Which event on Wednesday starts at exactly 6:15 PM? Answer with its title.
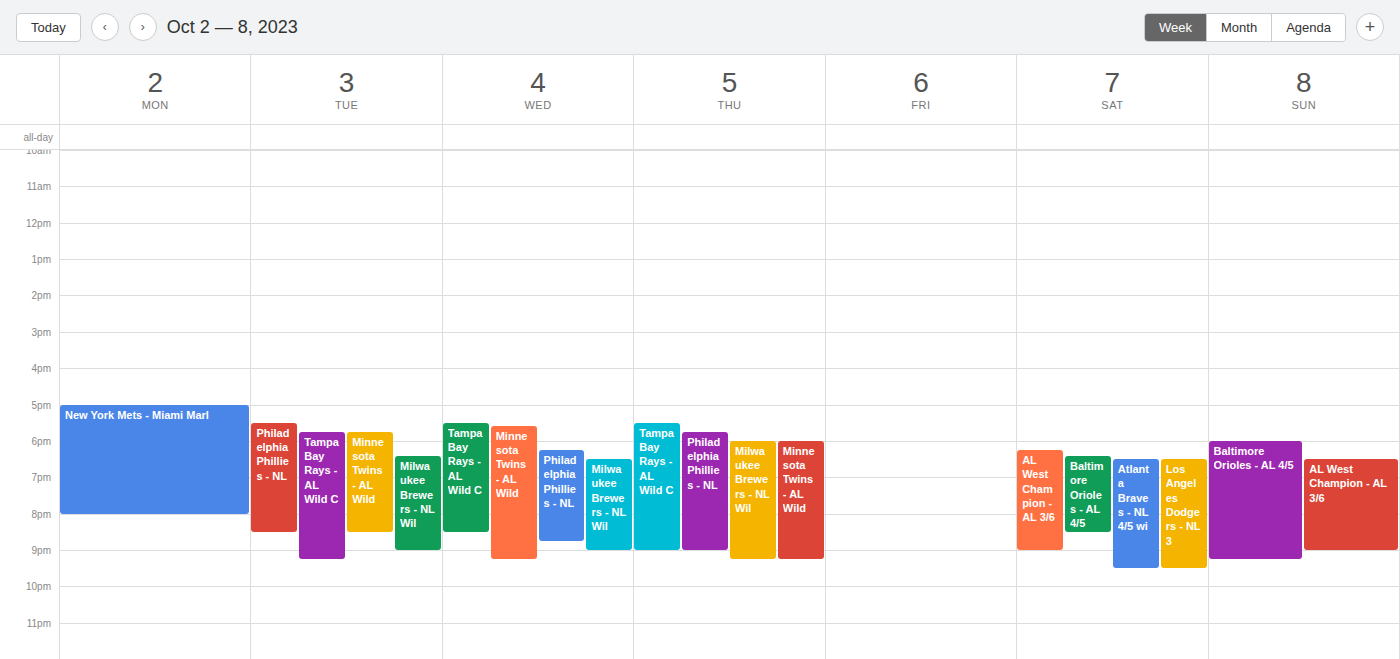
"Philadelphia Phillies - NL"